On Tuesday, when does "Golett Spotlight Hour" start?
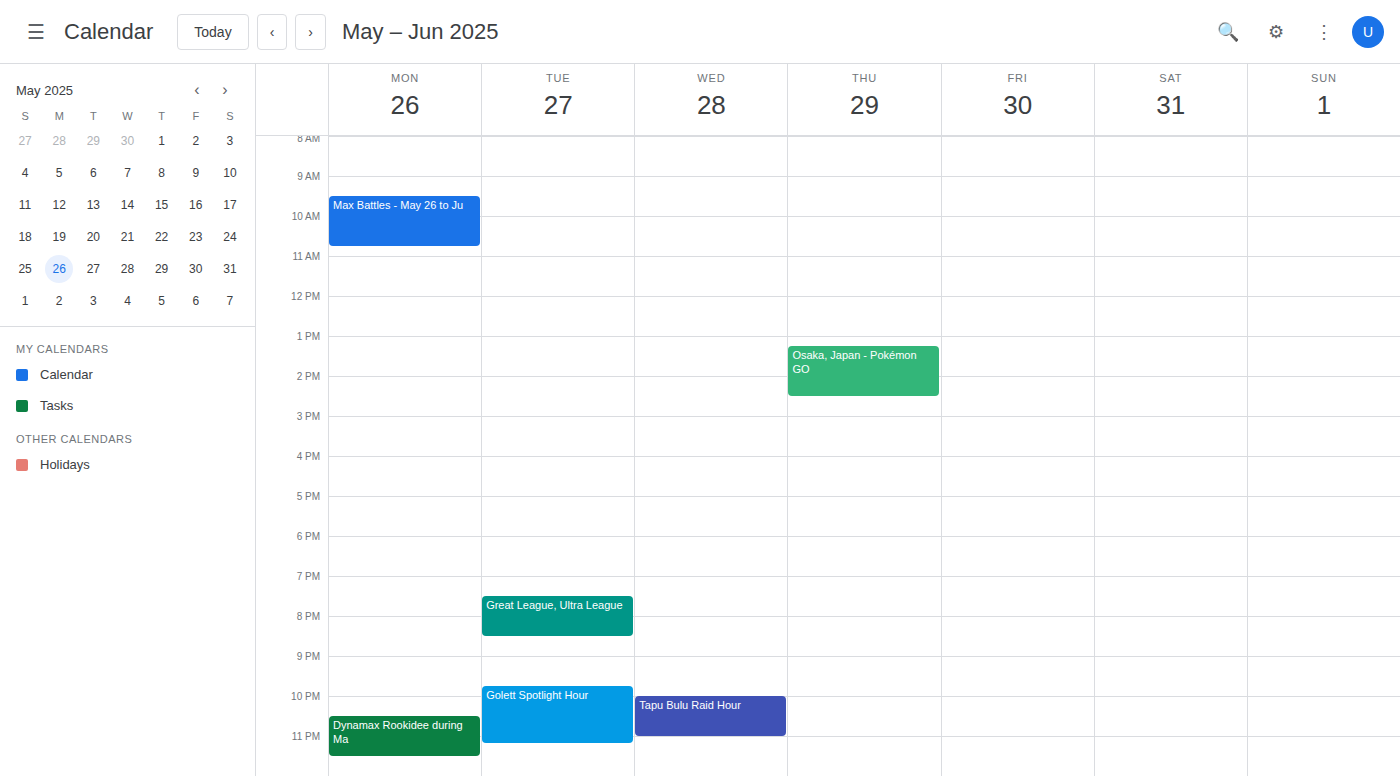
9:45 PM